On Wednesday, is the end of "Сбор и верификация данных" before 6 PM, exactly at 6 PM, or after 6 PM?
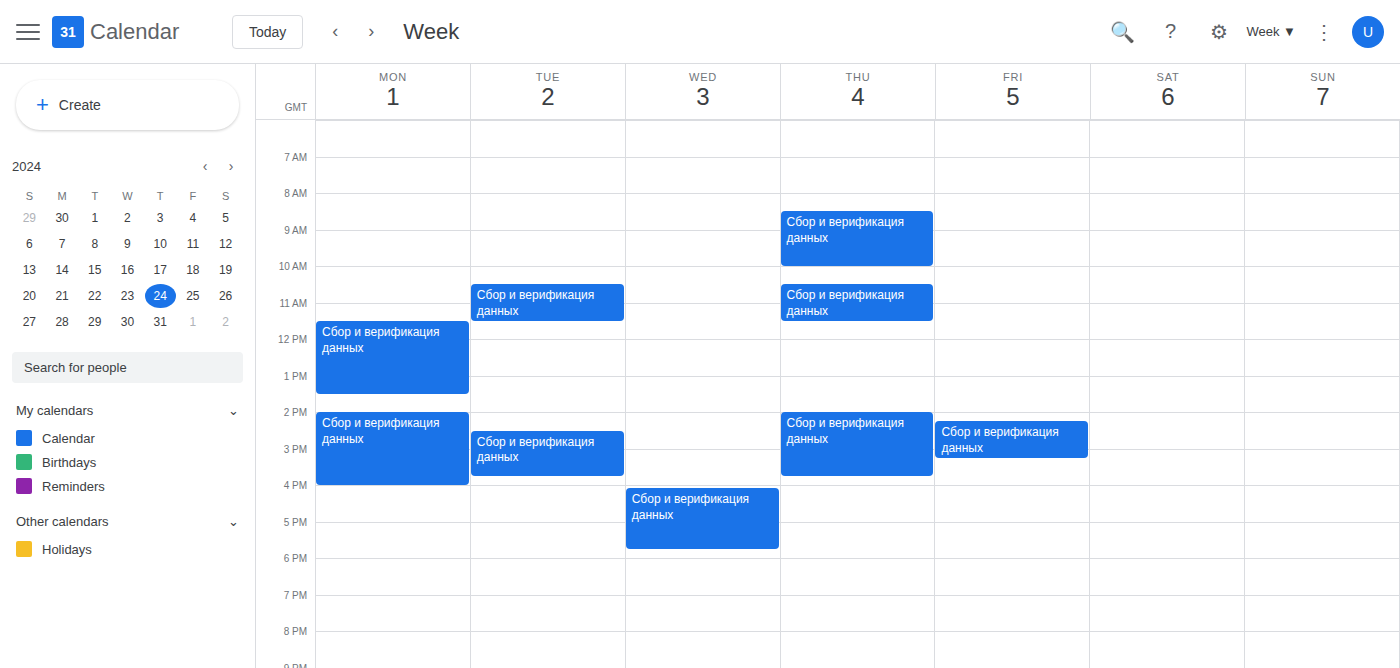
5:45 PM -- before 6 PM, 15 minutes above the 6 PM line.